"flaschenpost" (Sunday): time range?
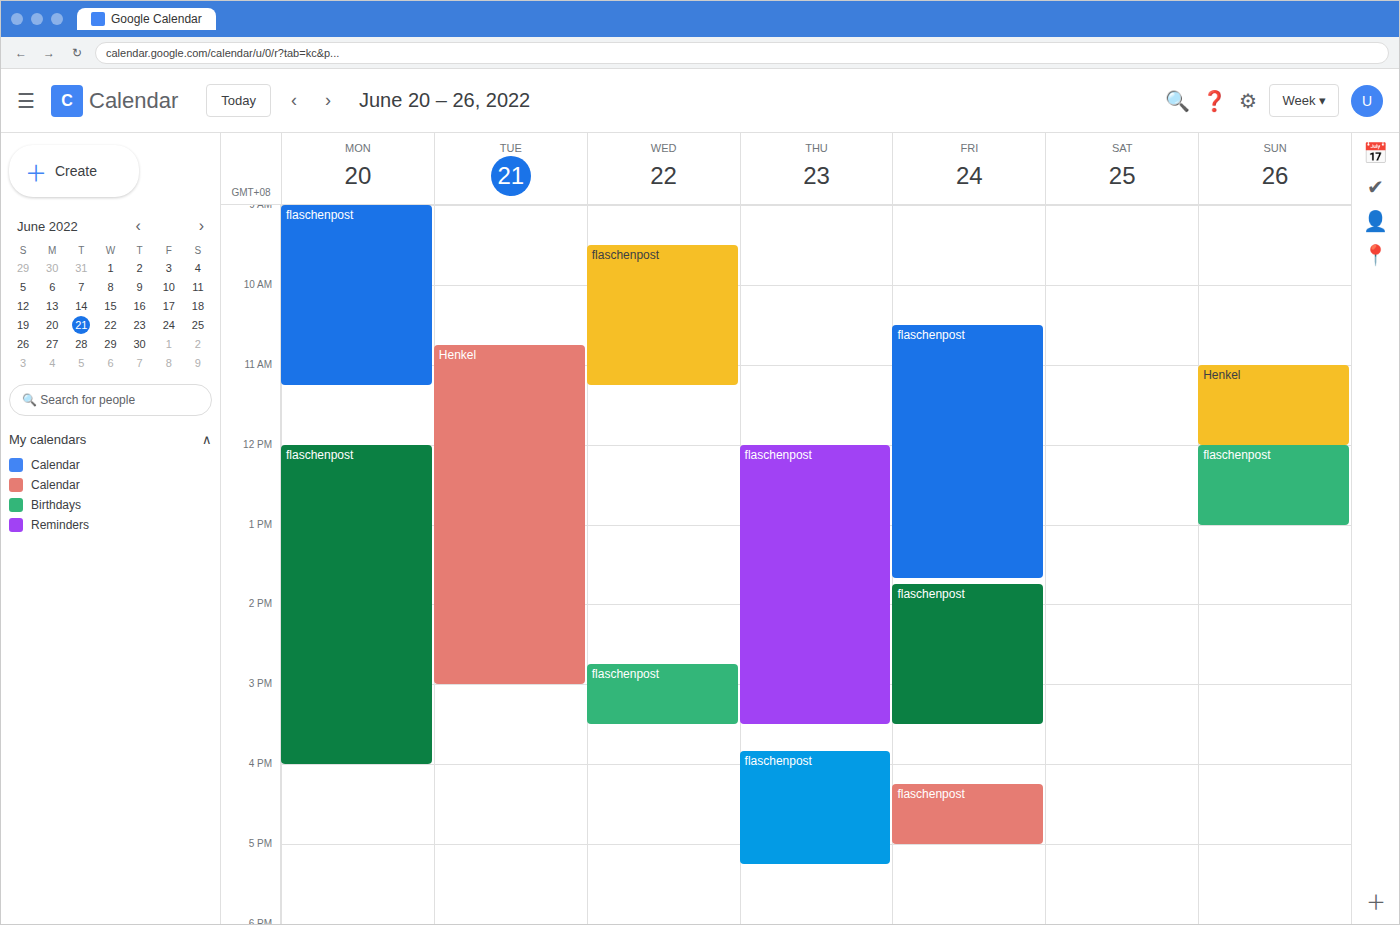
12:00 to 13:00